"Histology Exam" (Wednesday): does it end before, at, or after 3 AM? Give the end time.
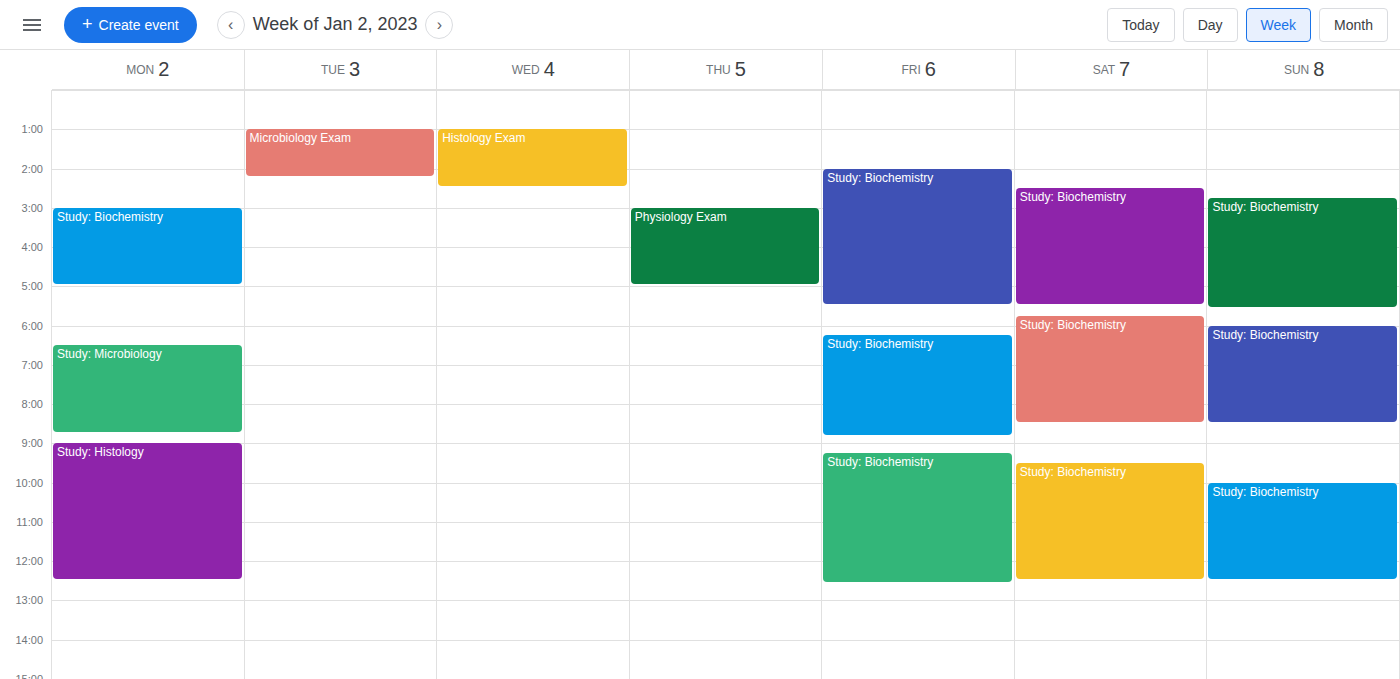
2:30 AM -- before 3 AM, 30 minutes above the 3 AM line.